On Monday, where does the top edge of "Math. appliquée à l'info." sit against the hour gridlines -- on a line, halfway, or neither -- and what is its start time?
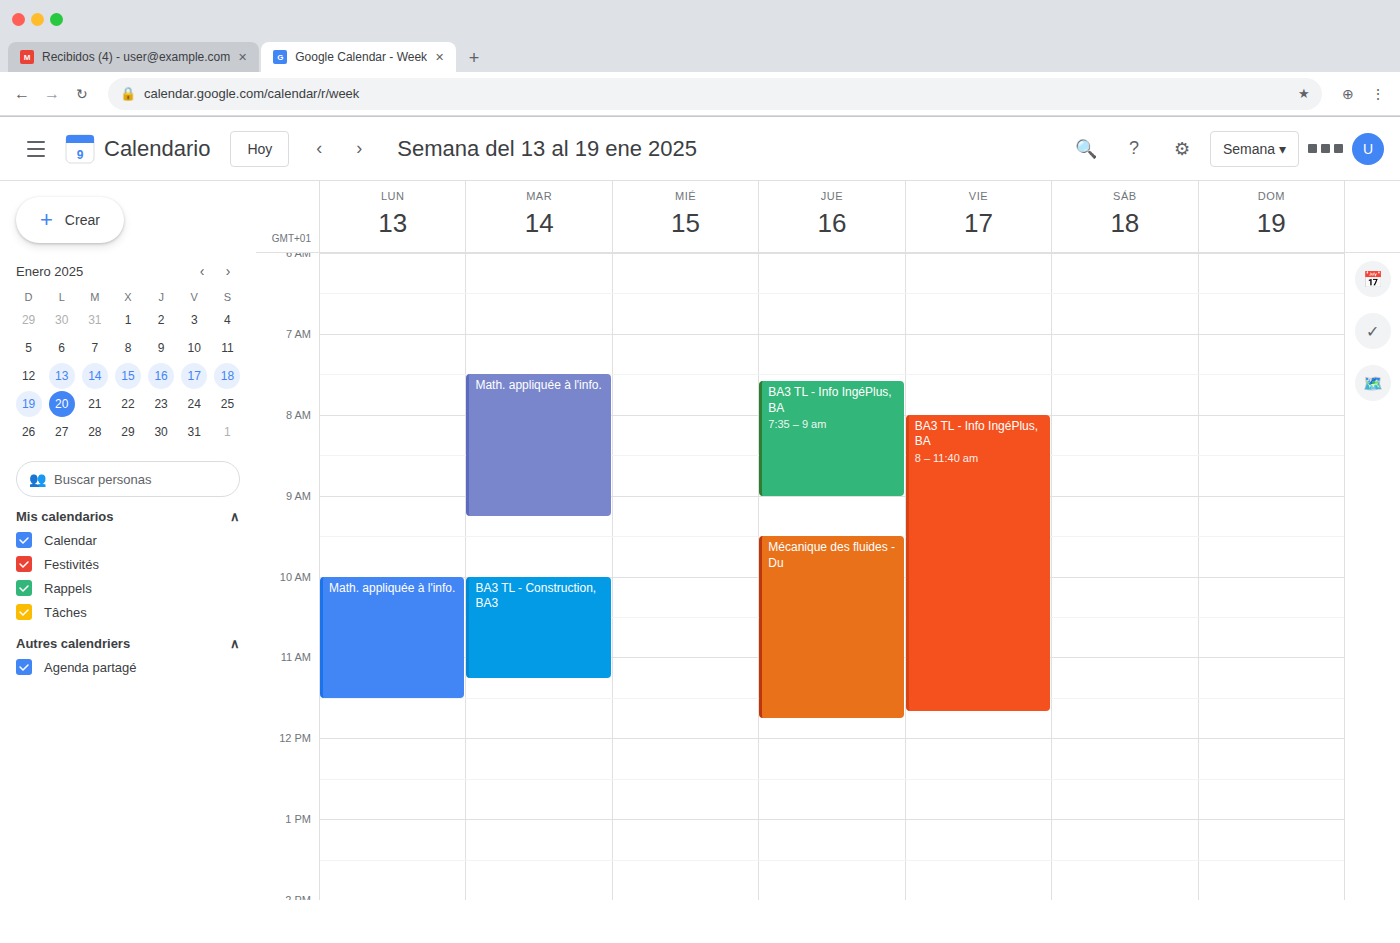
10:00 -- exactly on the 10:00 line.